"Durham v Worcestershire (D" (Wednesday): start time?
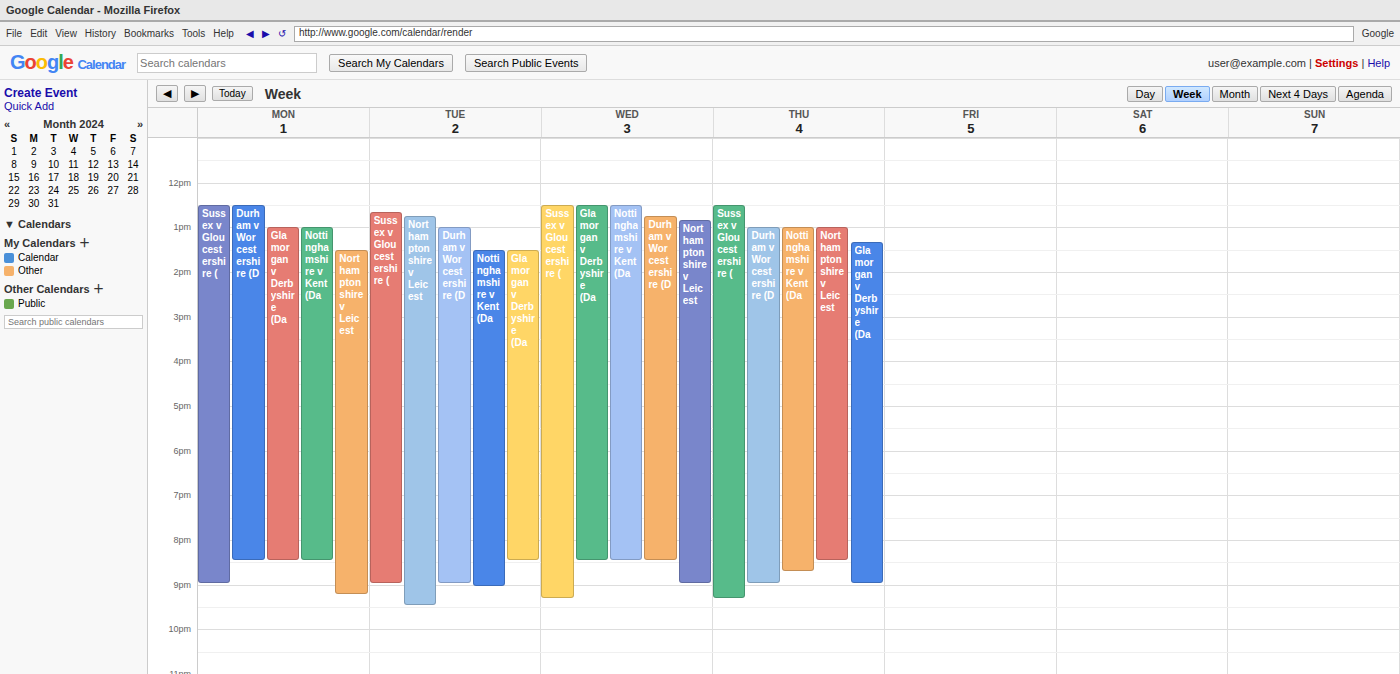
12:45 PM